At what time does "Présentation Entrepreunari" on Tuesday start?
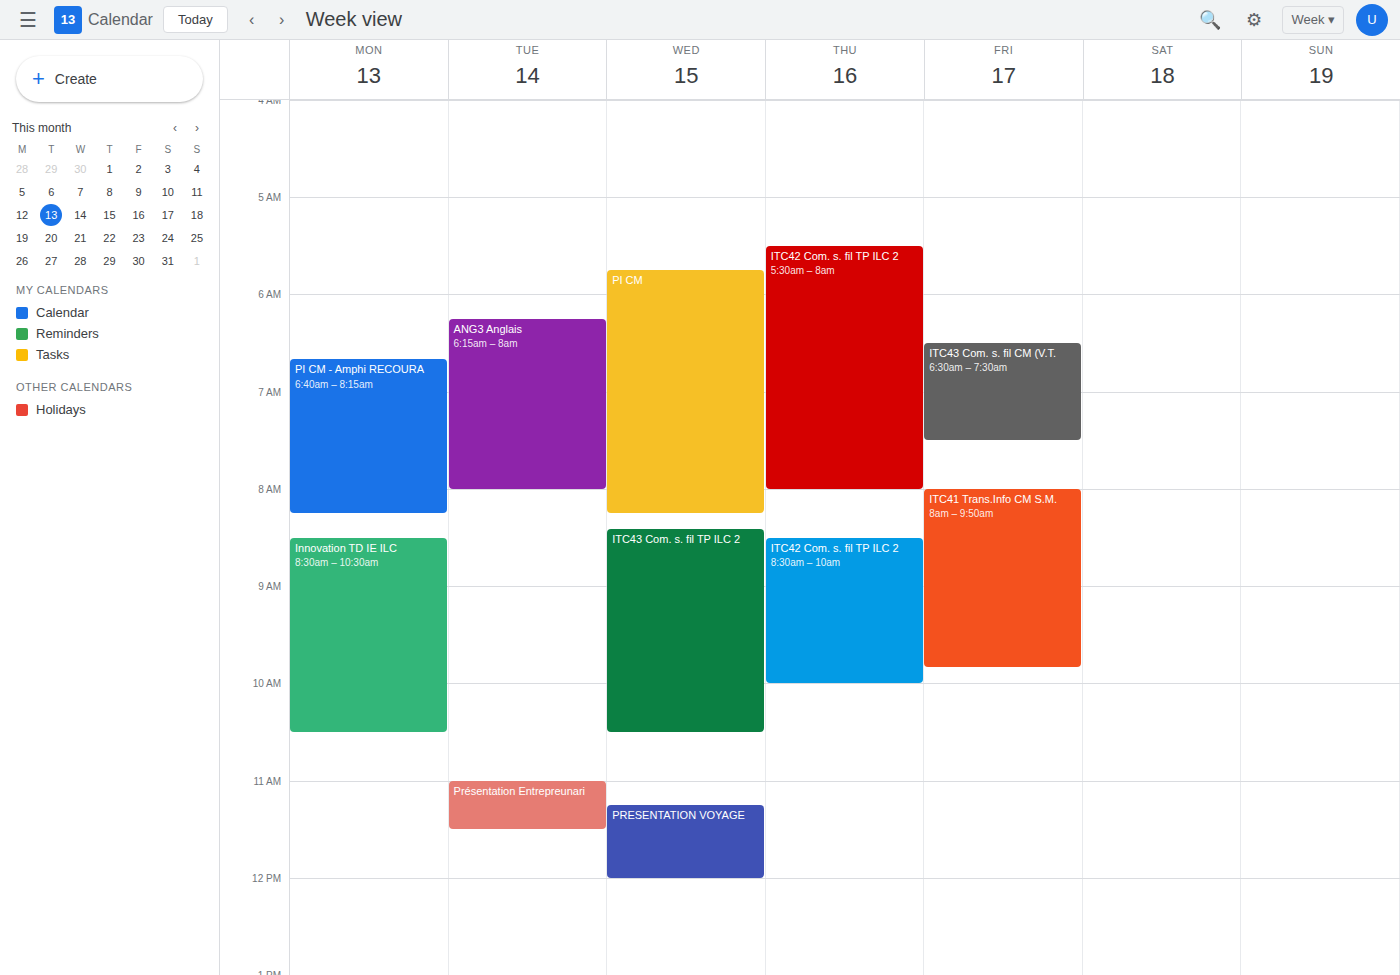
11:00 AM